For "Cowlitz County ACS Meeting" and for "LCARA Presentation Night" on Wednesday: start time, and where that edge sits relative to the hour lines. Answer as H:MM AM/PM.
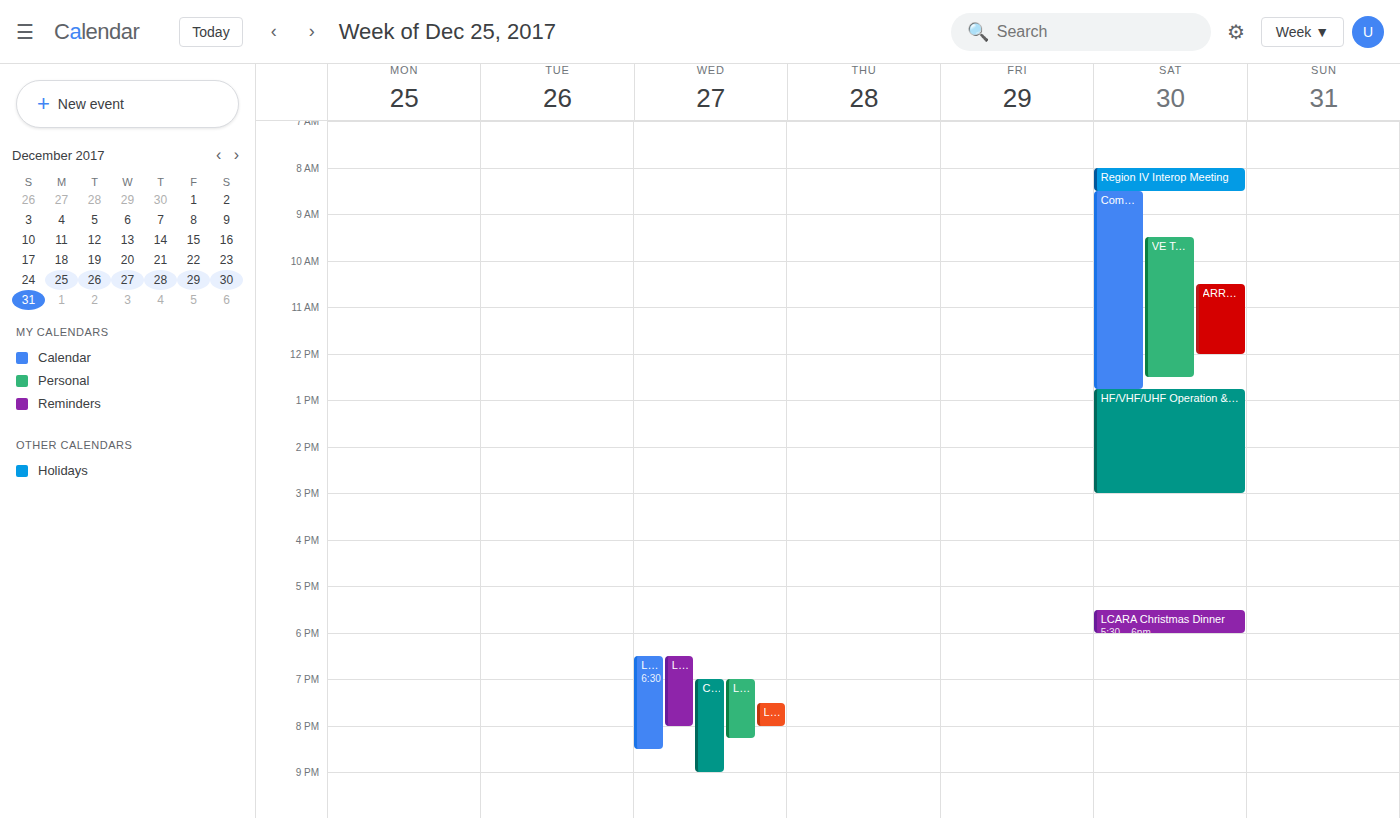
"Cowlitz County ACS Meeting": 7:00 PM, exactly on the 7 PM line. "LCARA Presentation Night": 7:30 PM, halfway between the 7 PM and 8 PM lines.